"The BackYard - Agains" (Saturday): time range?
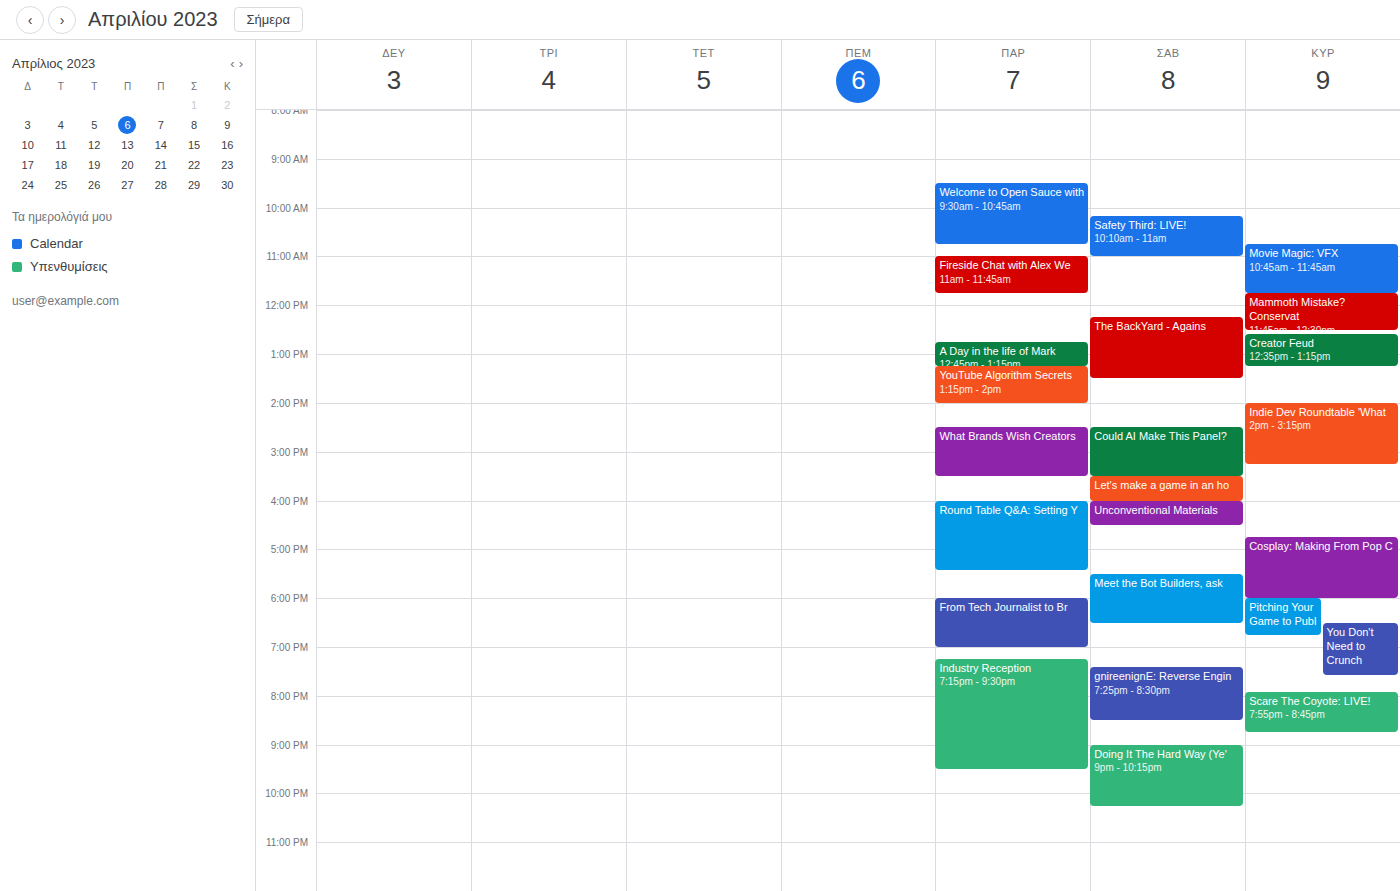
12:15 PM to 1:30 PM